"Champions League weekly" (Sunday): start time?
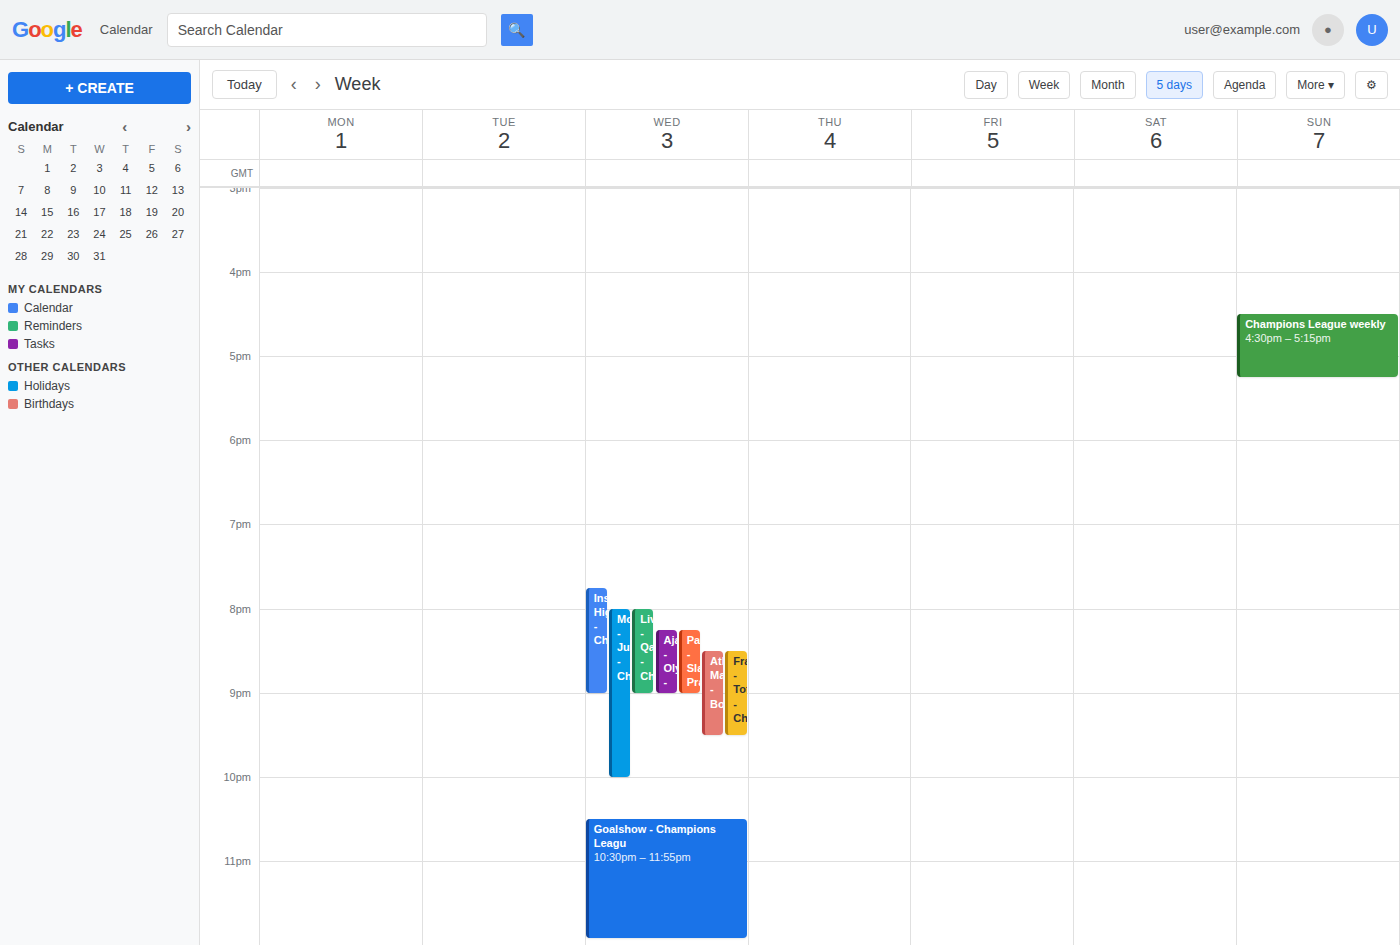
4:30 PM